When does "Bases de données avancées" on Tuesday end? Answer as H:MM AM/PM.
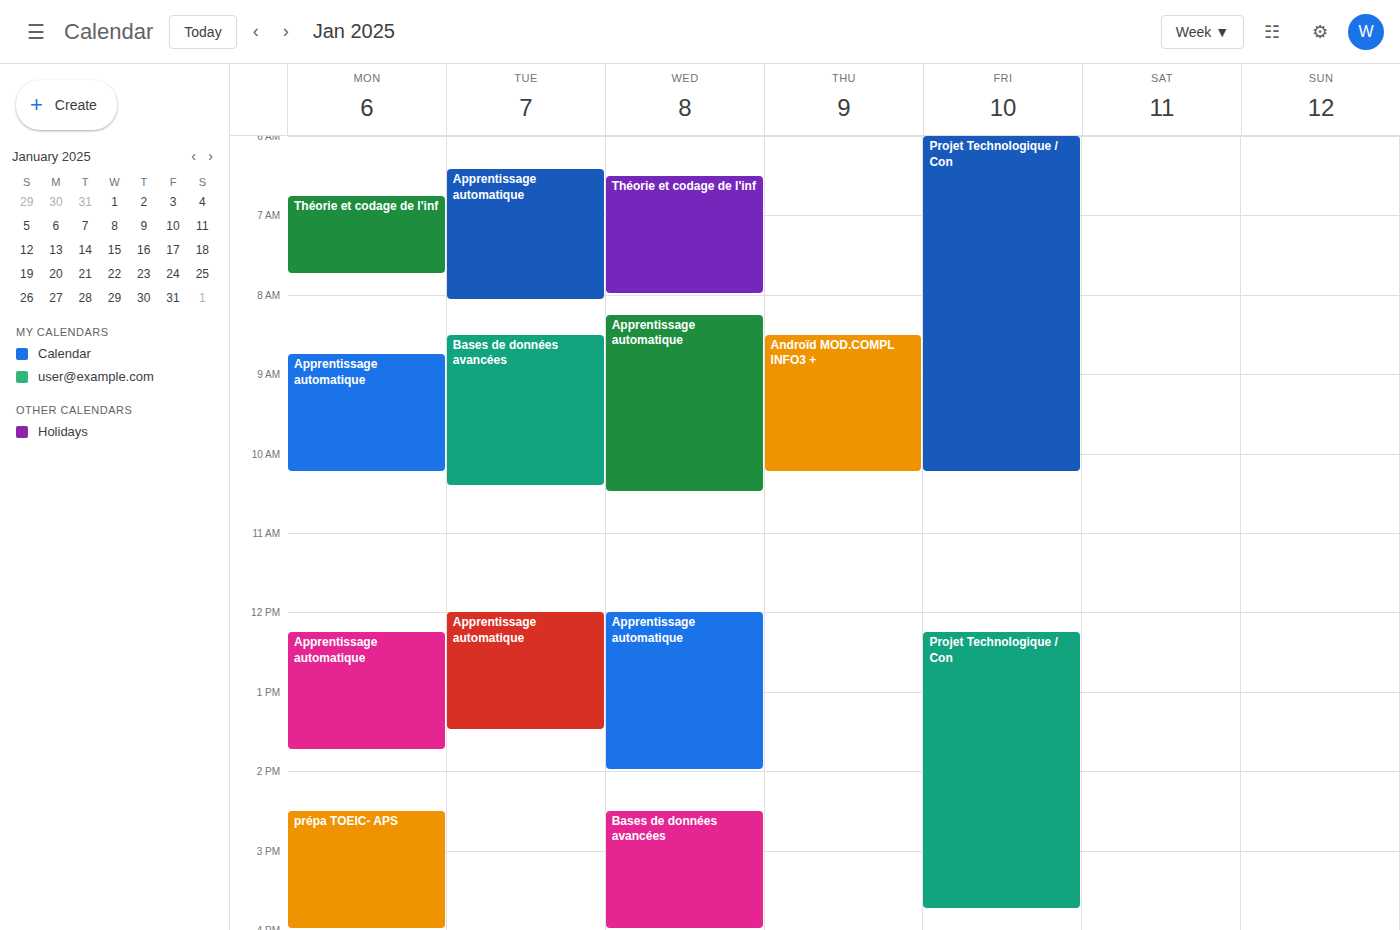
10:25 AM